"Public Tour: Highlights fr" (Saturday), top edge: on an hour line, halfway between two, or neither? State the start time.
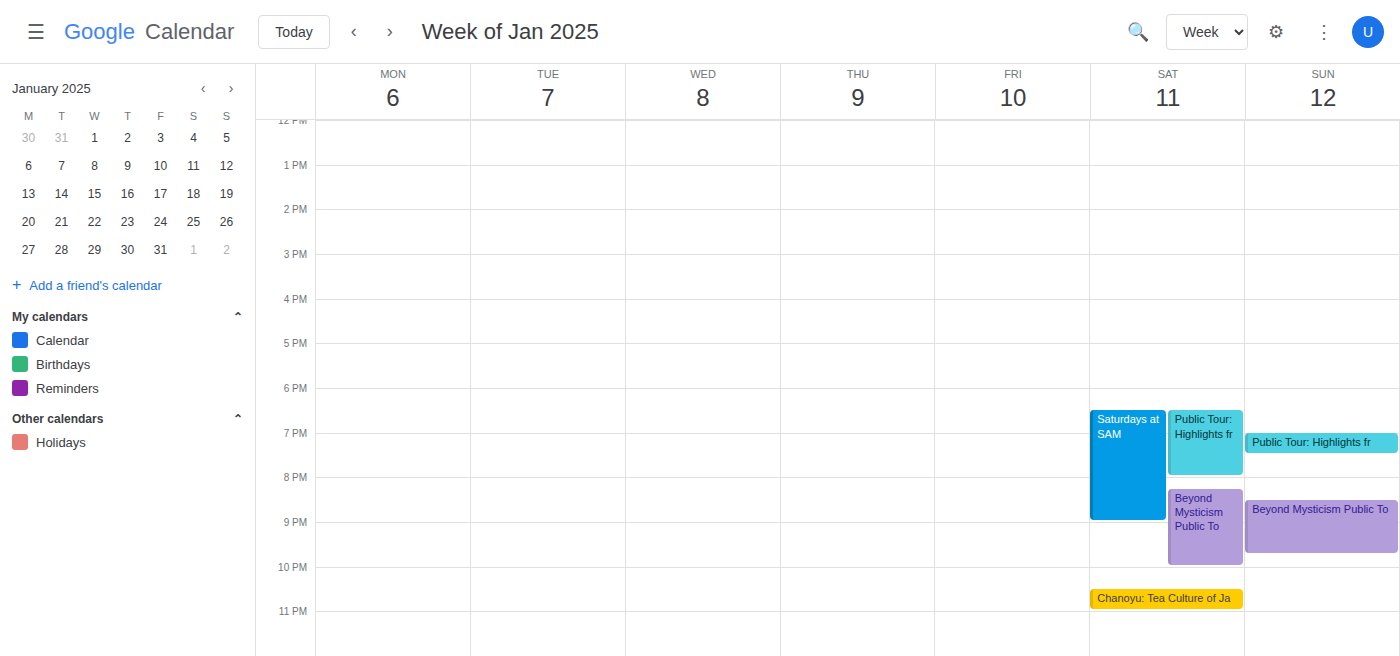
6:30 PM -- halfway between the 6 PM and 7 PM lines.